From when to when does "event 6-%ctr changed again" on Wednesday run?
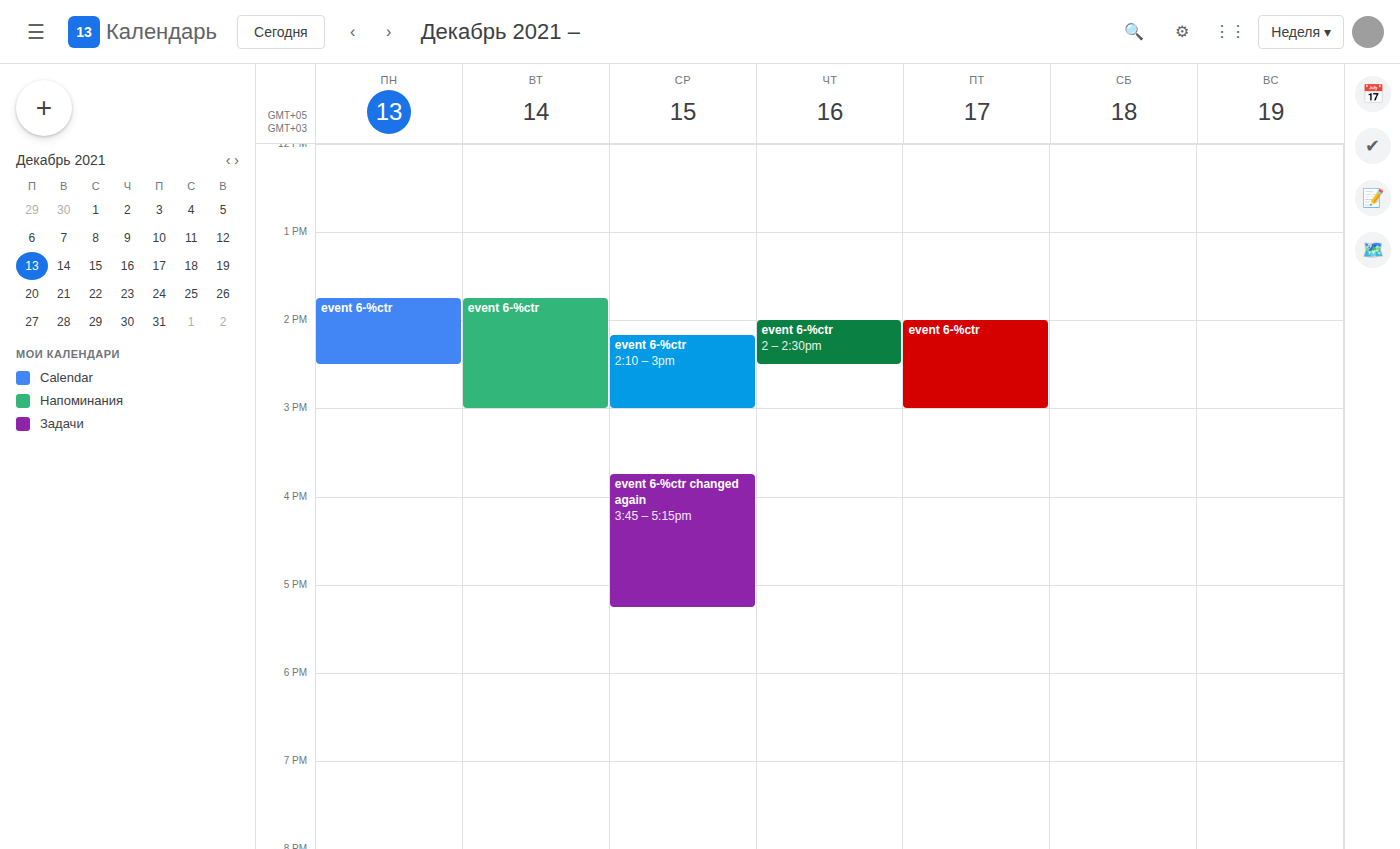
3:45 PM to 5:15 PM